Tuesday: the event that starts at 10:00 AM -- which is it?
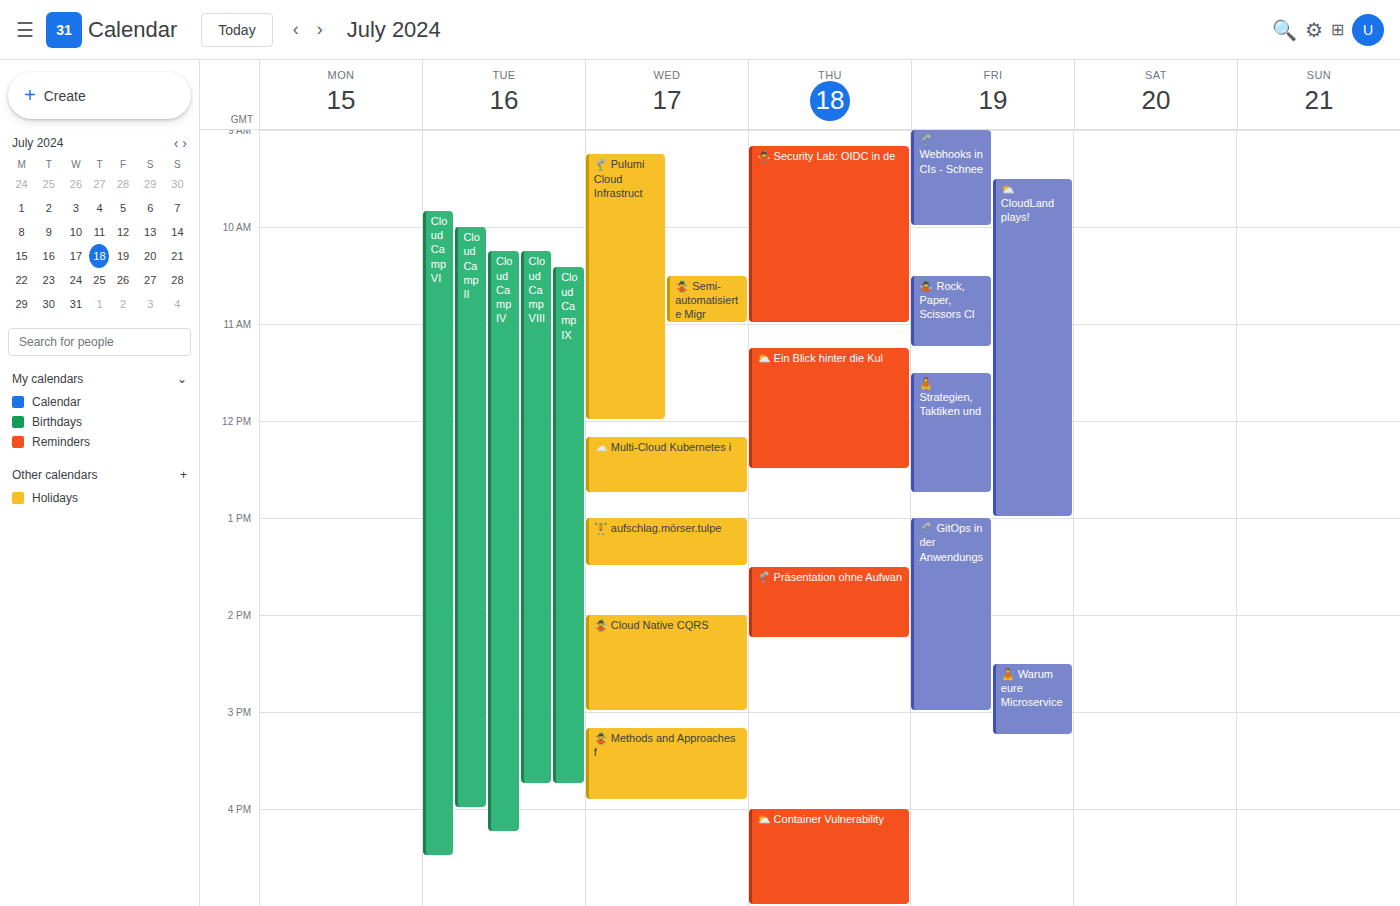
"CloudCamp II"